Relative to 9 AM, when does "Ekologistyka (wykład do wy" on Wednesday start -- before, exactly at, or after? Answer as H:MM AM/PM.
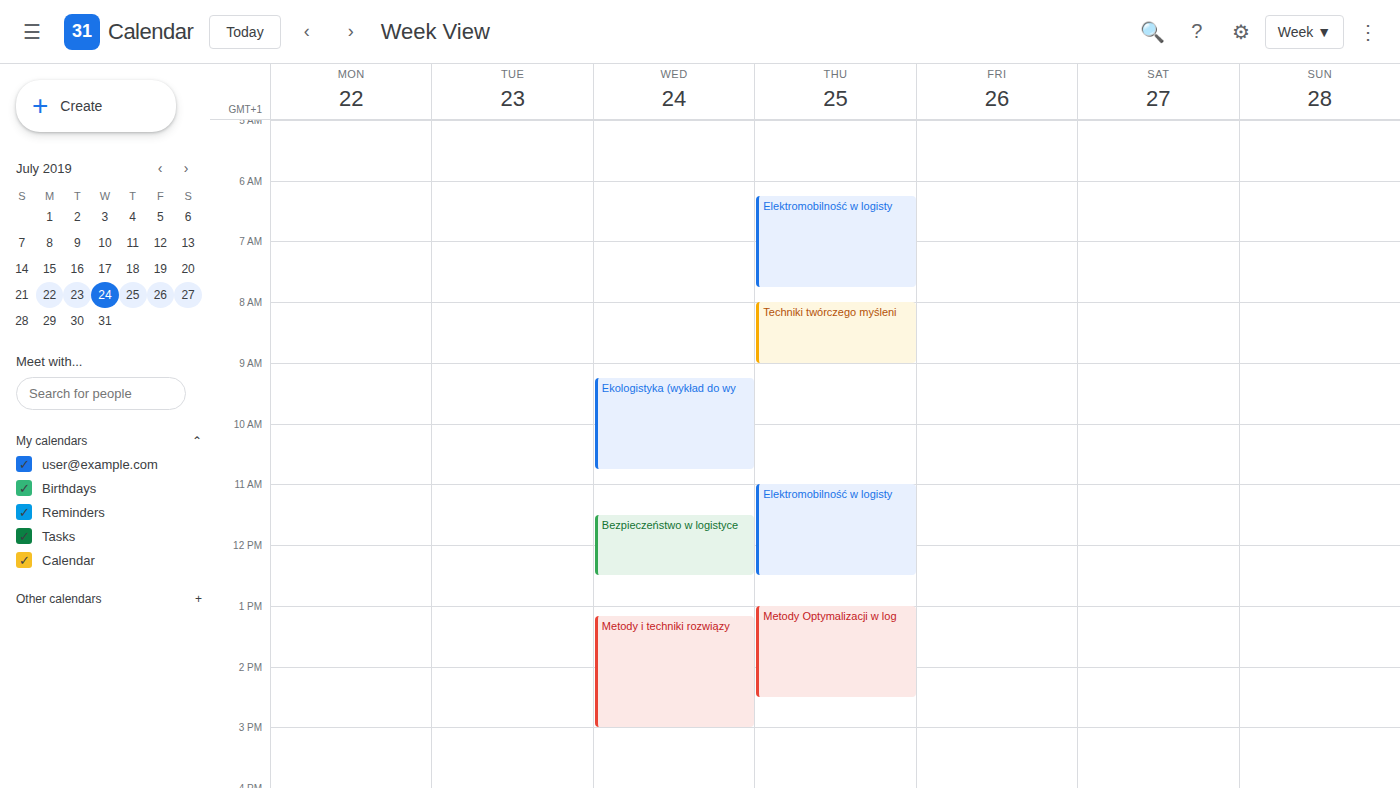
9:15 AM -- after 9 AM, 15 minutes below the 9 AM line.